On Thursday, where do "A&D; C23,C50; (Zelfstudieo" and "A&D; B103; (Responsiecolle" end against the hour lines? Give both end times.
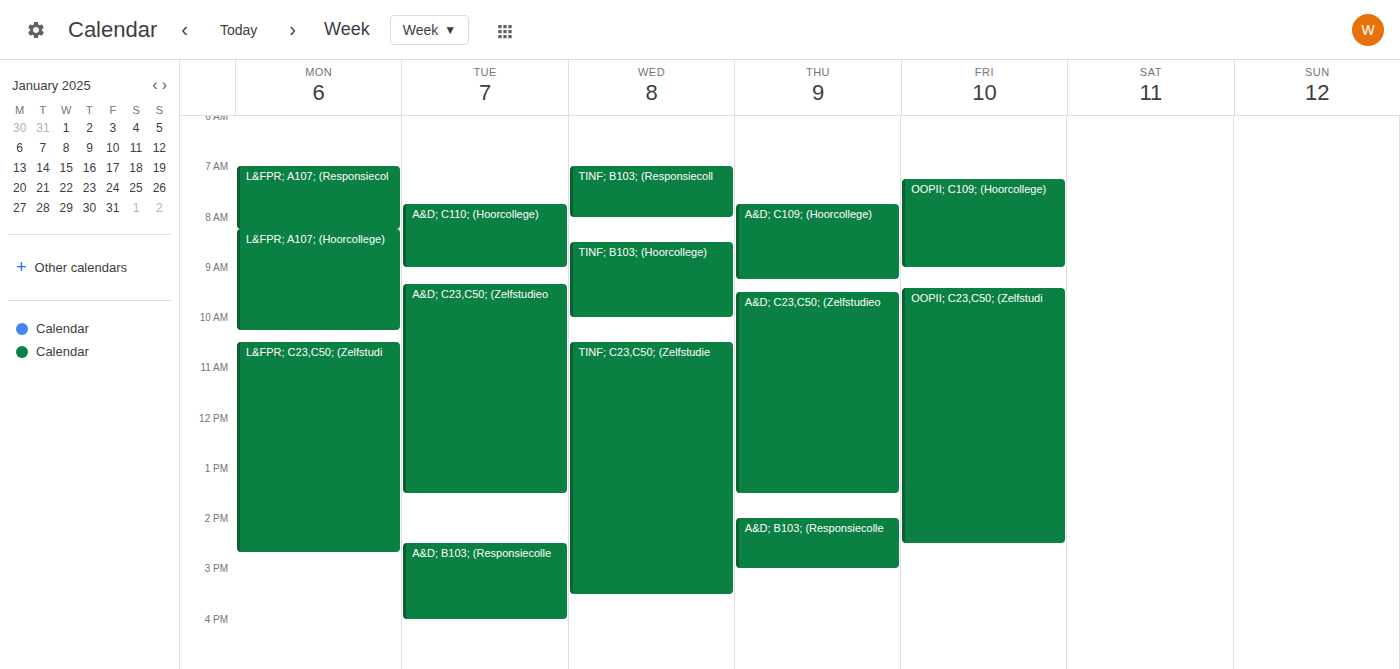
"A&D; C23,C50; (Zelfstudieo": 1:30 PM, halfway between the 1 PM and 2 PM lines. "A&D; B103; (Responsiecolle": 3:00 PM, exactly on the 3 PM line.